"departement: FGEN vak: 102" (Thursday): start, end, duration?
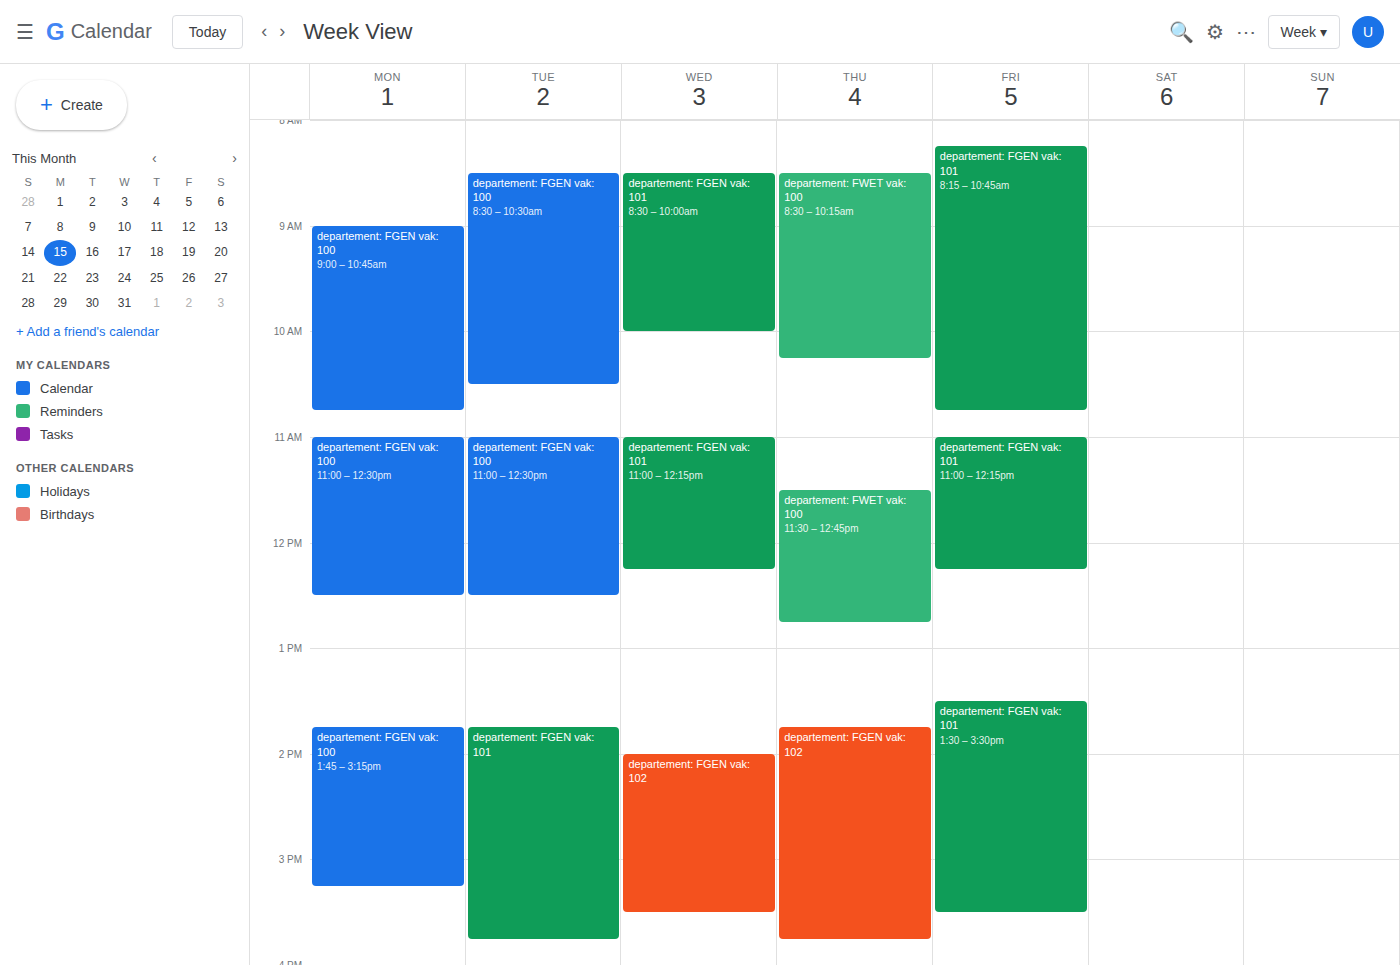
1:45 PM to 3:45 PM, 2 hours